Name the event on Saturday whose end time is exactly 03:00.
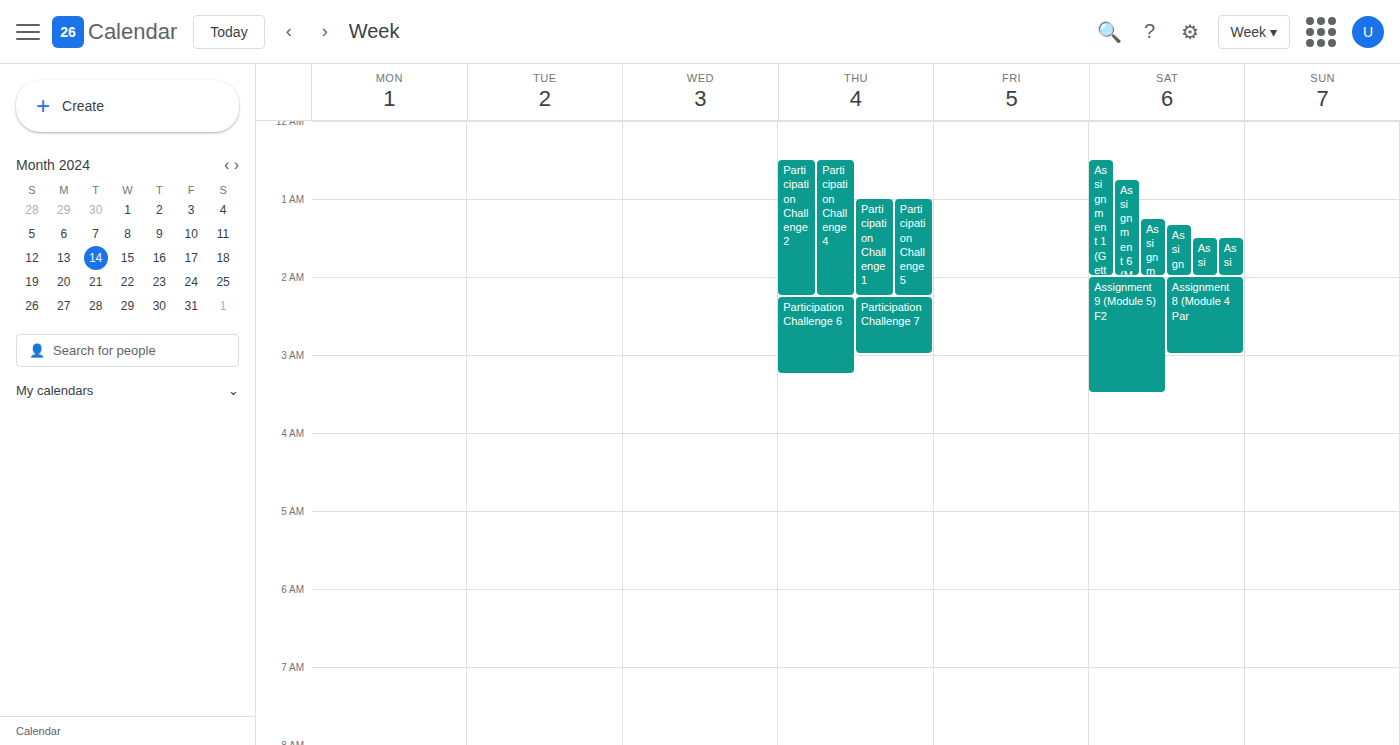
"Assignment 8 (Module 4 Par"